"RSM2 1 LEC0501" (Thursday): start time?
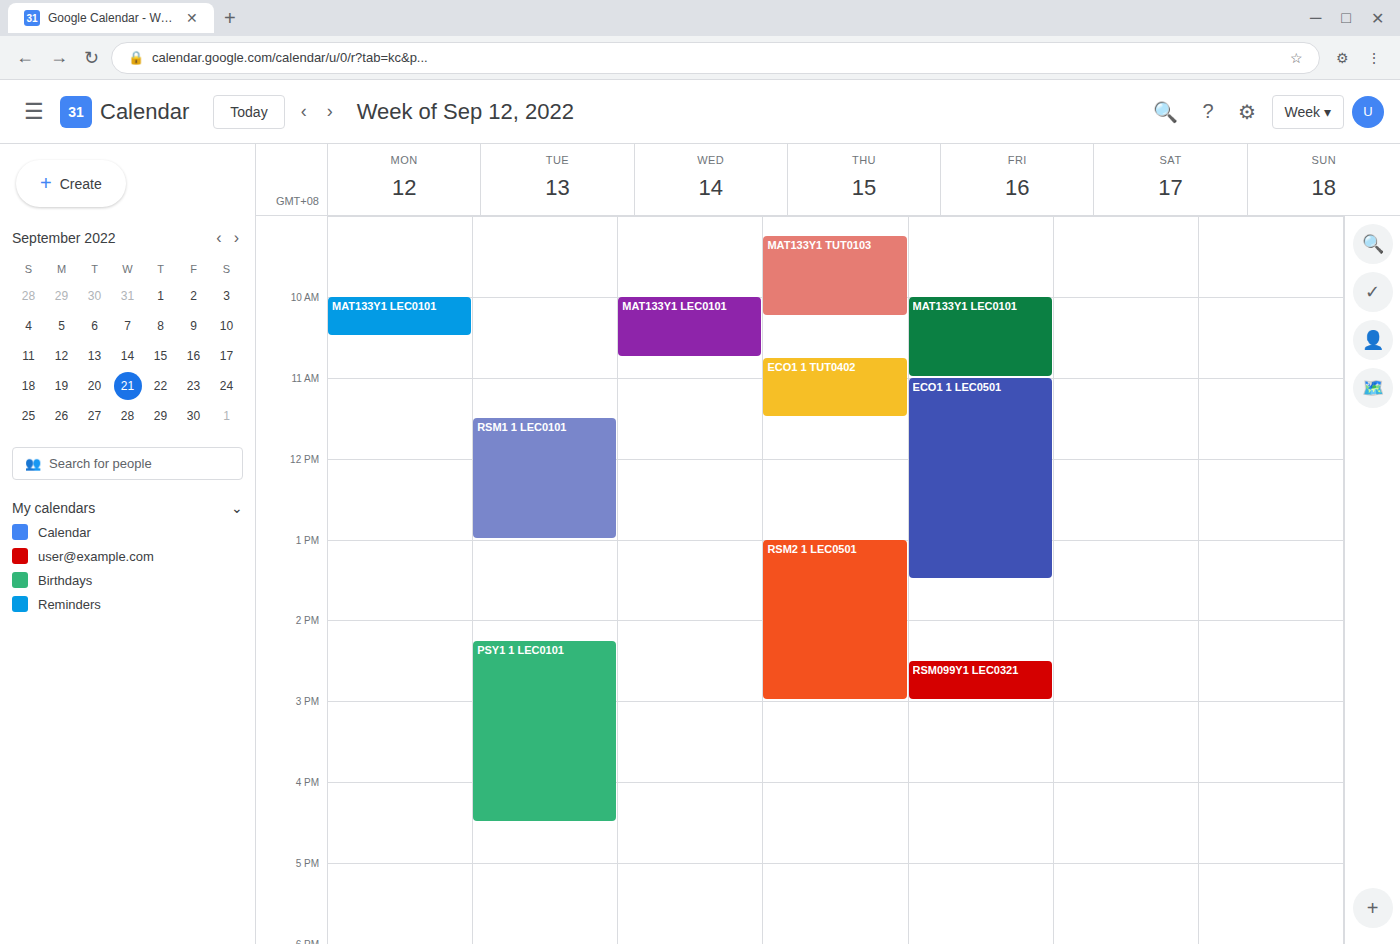
1:00 PM